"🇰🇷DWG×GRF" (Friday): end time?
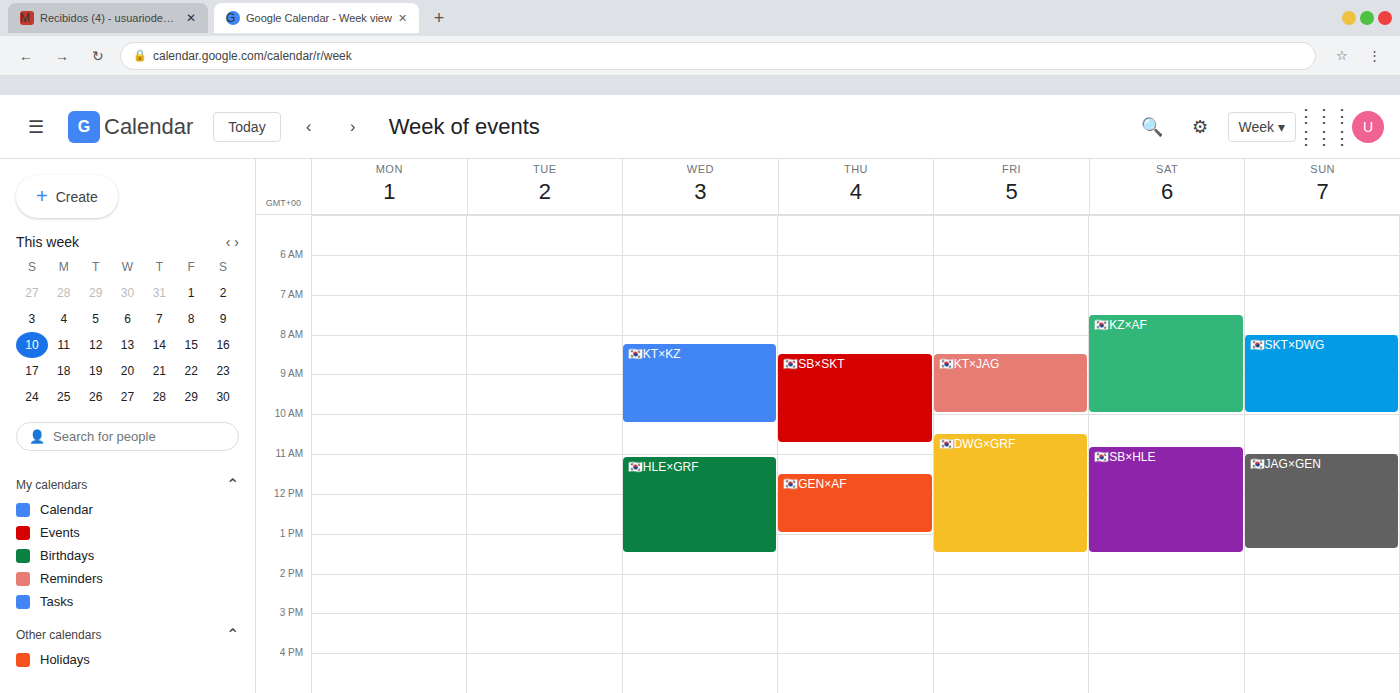
1:30 PM